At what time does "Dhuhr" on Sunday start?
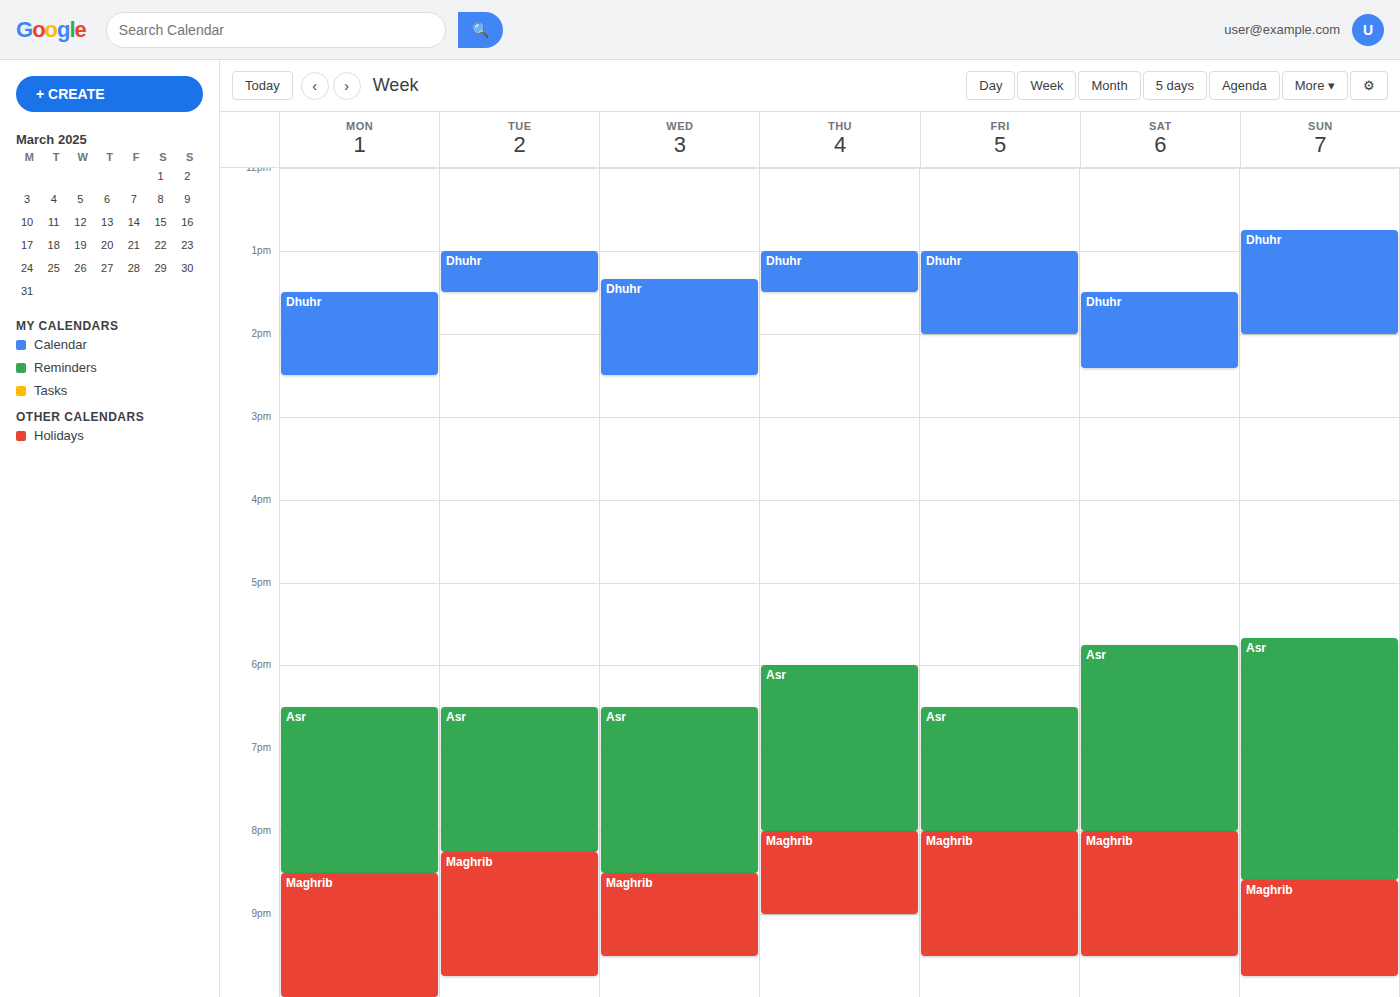
12:45 PM